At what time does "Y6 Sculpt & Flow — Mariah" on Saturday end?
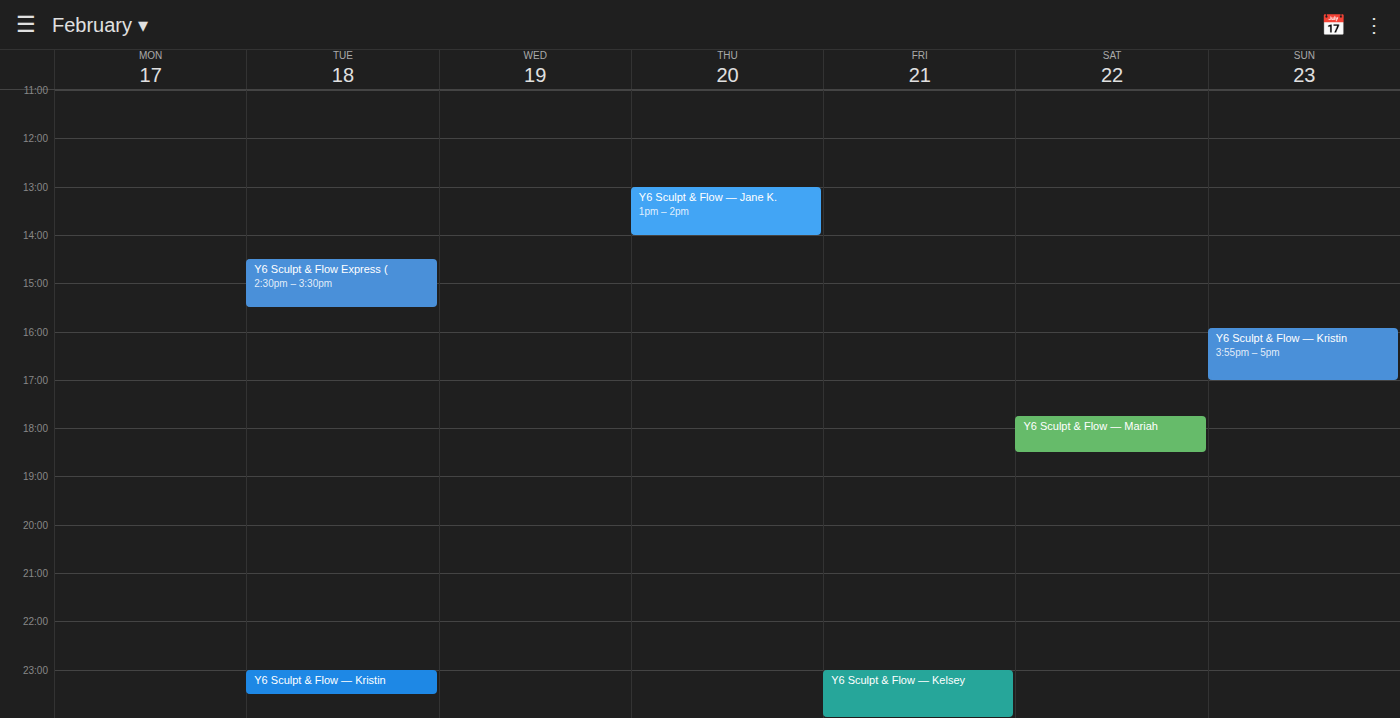
18:30